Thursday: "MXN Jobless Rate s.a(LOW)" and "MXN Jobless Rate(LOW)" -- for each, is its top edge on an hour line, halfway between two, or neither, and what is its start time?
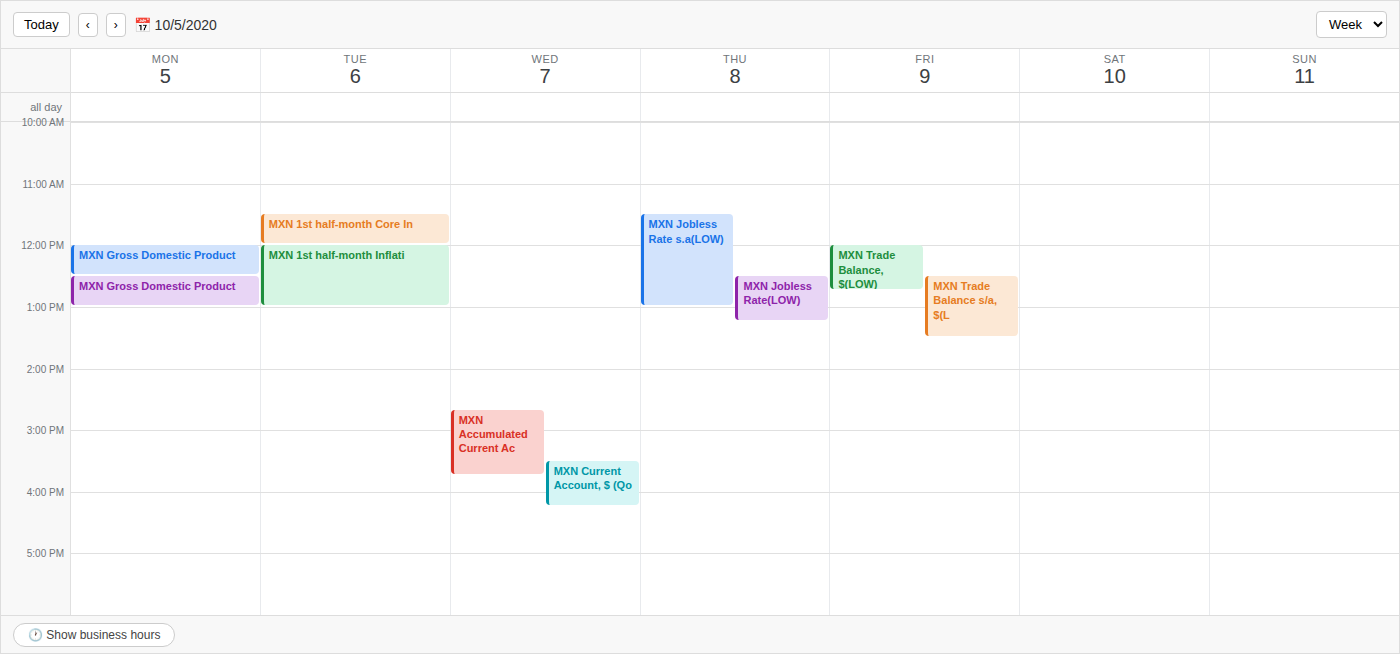
"MXN Jobless Rate s.a(LOW)": 11:30 AM, halfway between the 11 AM and 12 PM lines. "MXN Jobless Rate(LOW)": 12:30 PM, halfway between the 12 PM and 1 PM lines.